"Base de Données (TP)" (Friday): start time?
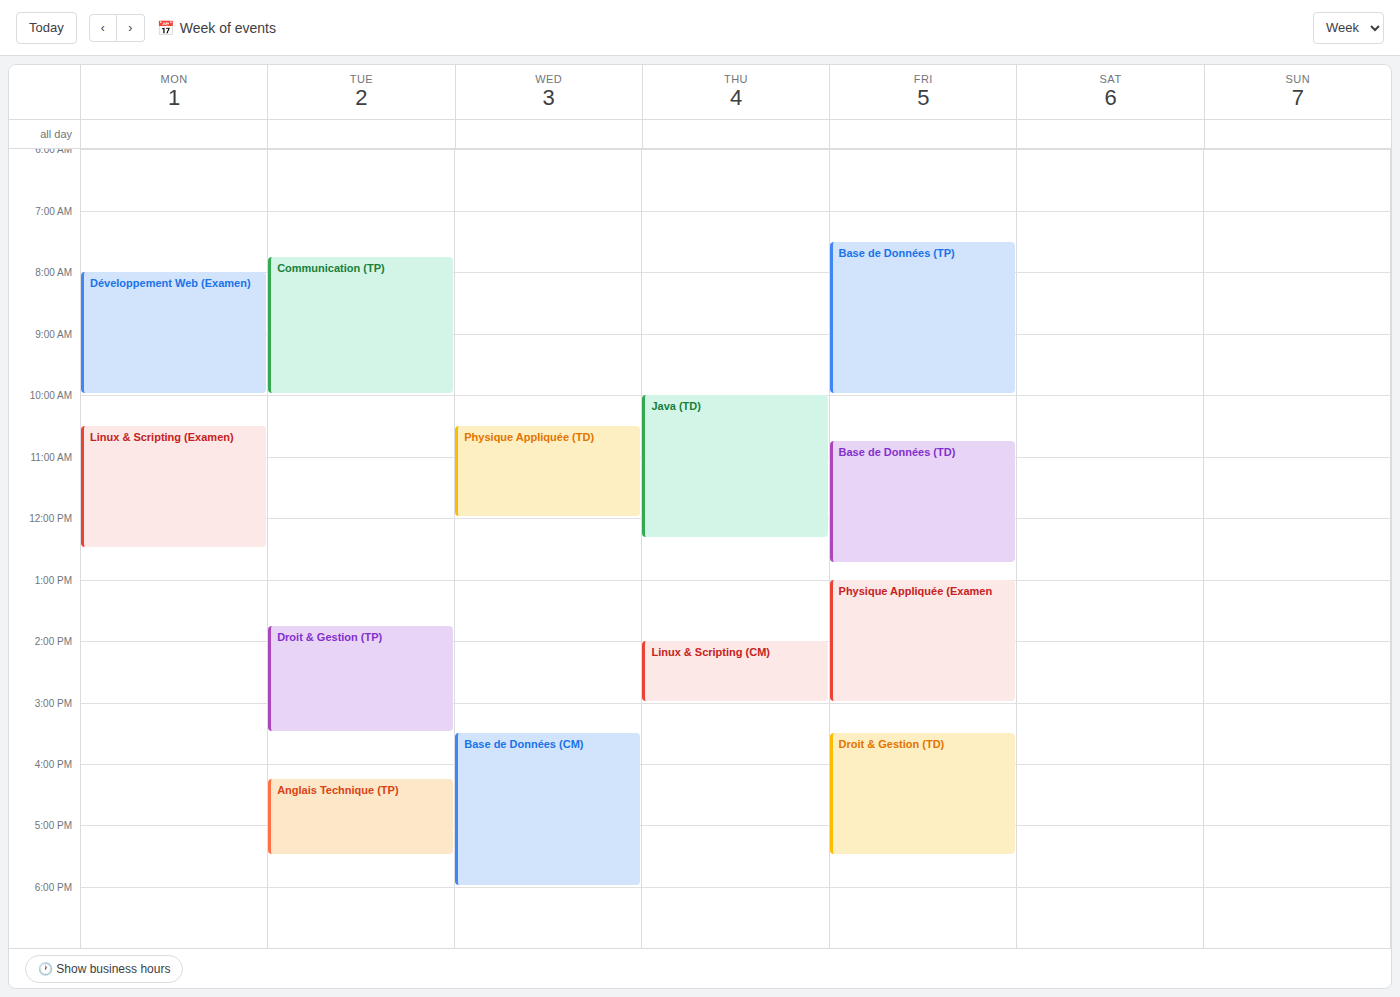
7:30 AM